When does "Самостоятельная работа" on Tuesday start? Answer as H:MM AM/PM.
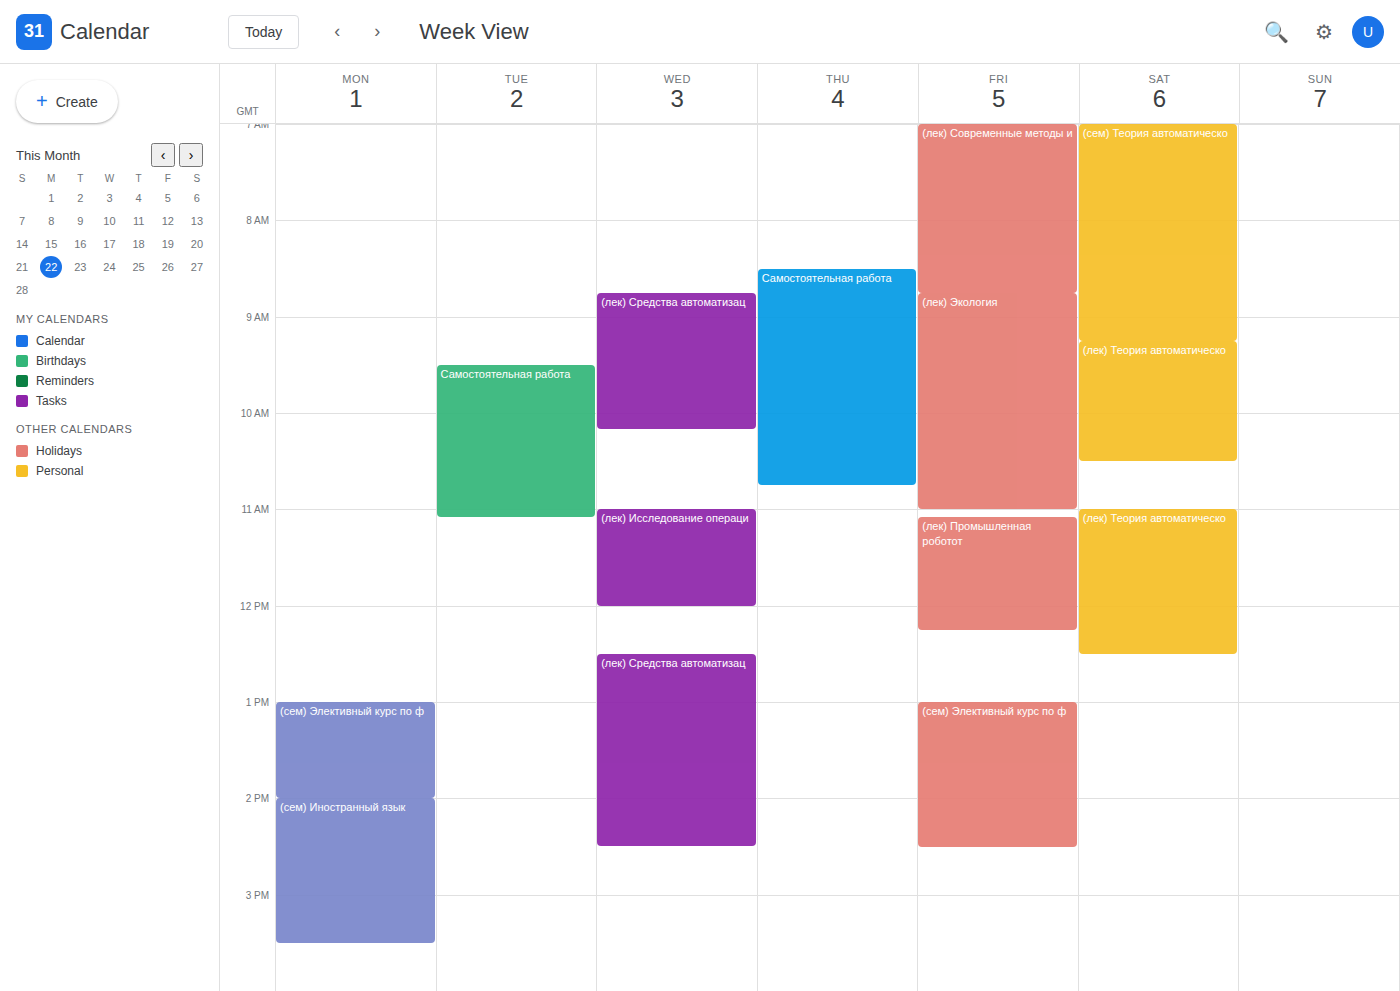
9:30 AM